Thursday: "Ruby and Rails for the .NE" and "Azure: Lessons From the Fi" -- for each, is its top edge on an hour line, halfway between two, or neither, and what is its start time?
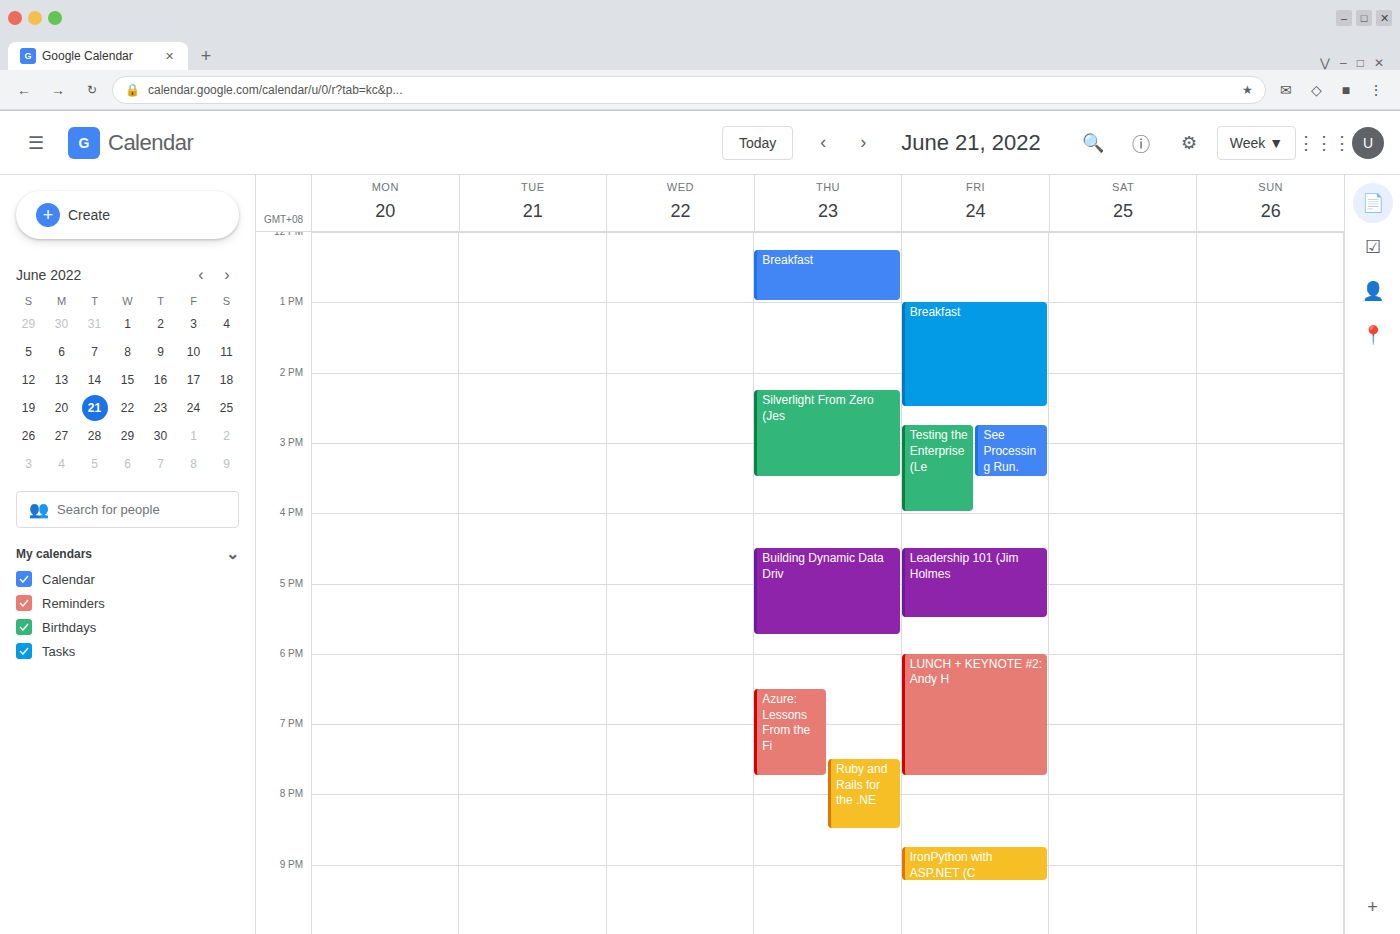
"Ruby and Rails for the .NE": 7:30 PM, halfway between the 7 PM and 8 PM lines. "Azure: Lessons From the Fi": 6:30 PM, halfway between the 6 PM and 7 PM lines.